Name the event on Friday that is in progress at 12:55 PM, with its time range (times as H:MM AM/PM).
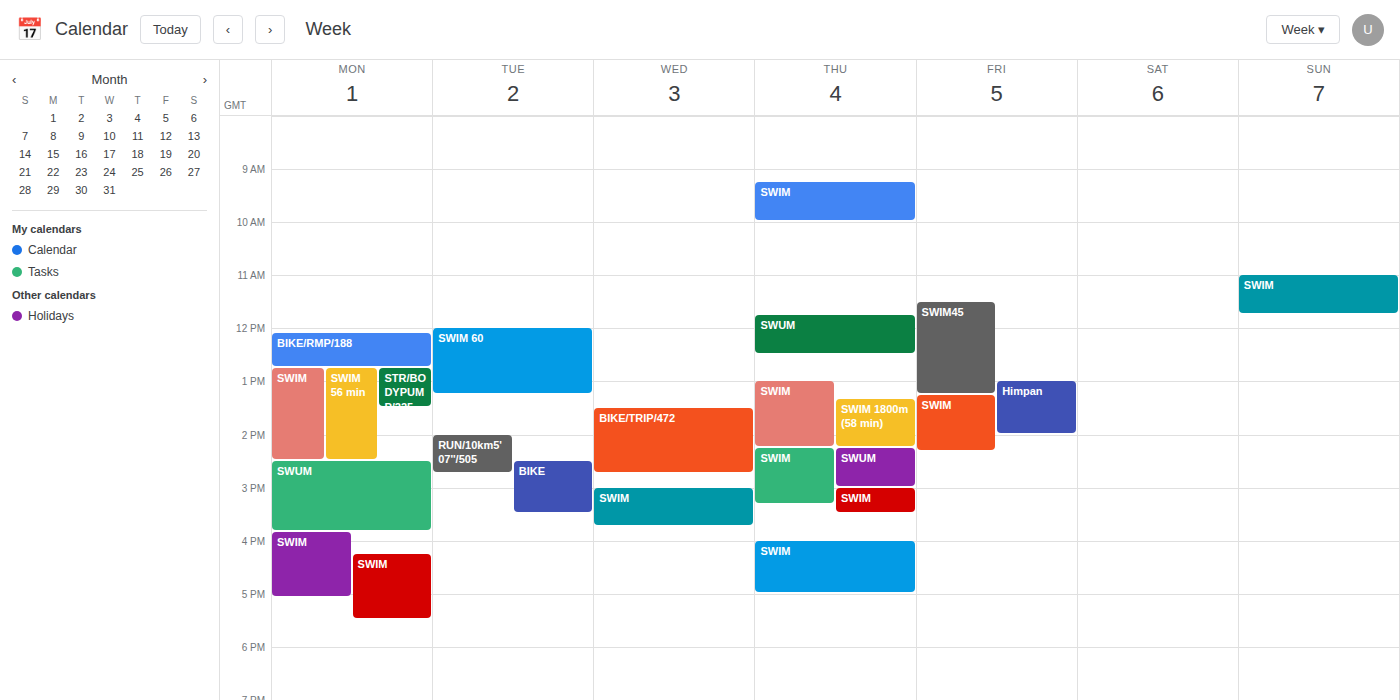
"SWIM45", 11:30 AM to 1:15 PM